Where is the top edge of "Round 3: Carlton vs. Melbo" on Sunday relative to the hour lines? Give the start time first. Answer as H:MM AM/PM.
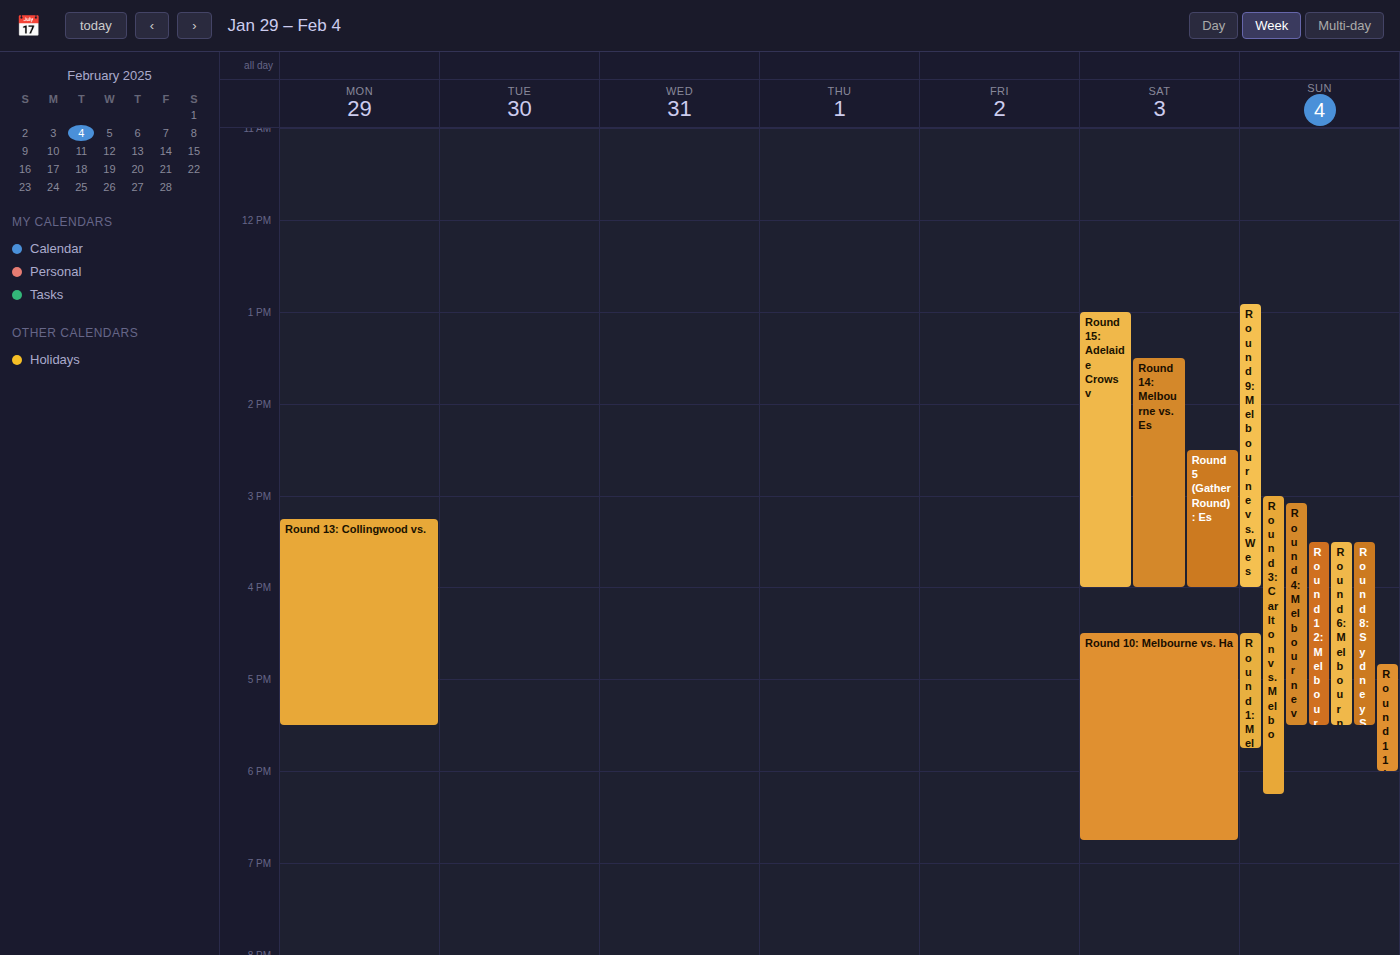
3:00 PM -- exactly on the 3 PM line.